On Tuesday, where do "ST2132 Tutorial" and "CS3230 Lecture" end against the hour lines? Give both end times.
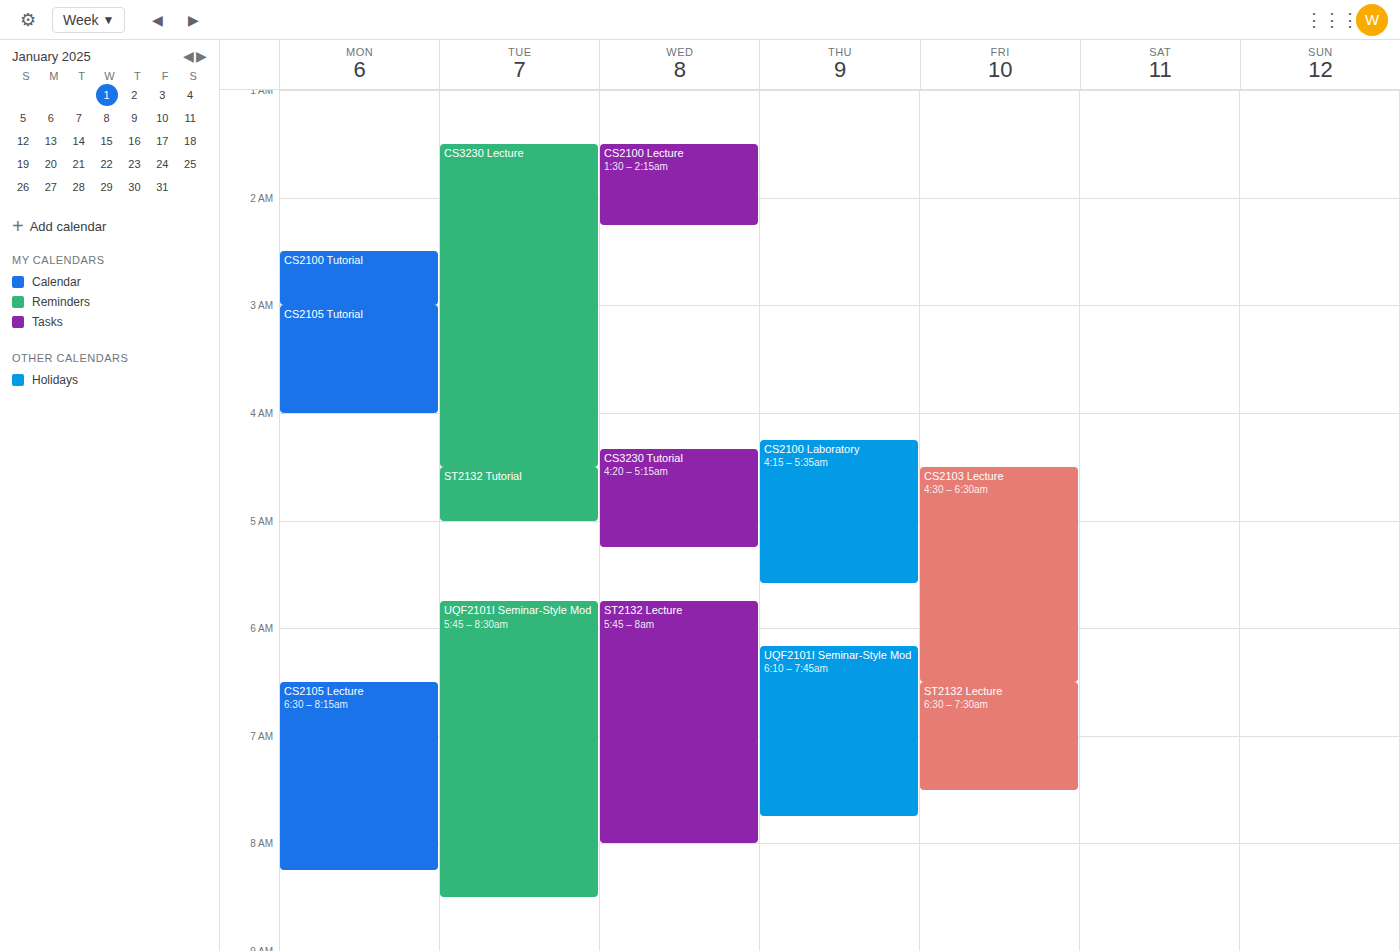
"ST2132 Tutorial": 5:00 AM, exactly on the 5 AM line. "CS3230 Lecture": 4:30 AM, halfway between the 4 AM and 5 AM lines.